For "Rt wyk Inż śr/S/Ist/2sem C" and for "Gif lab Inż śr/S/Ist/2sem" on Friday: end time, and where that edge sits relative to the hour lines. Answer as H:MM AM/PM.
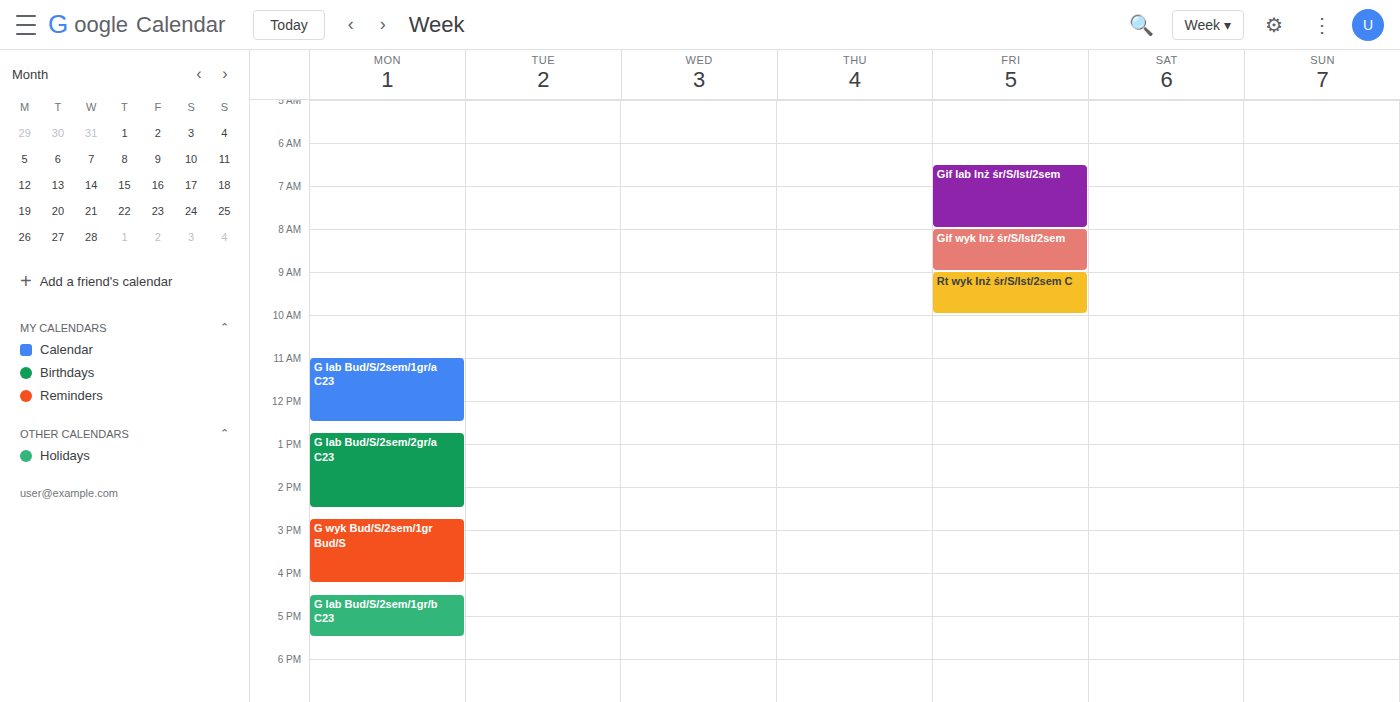
"Rt wyk Inż śr/S/Ist/2sem C": 10:00 AM, exactly on the 10 AM line. "Gif lab Inż śr/S/Ist/2sem": 8:00 AM, exactly on the 8 AM line.